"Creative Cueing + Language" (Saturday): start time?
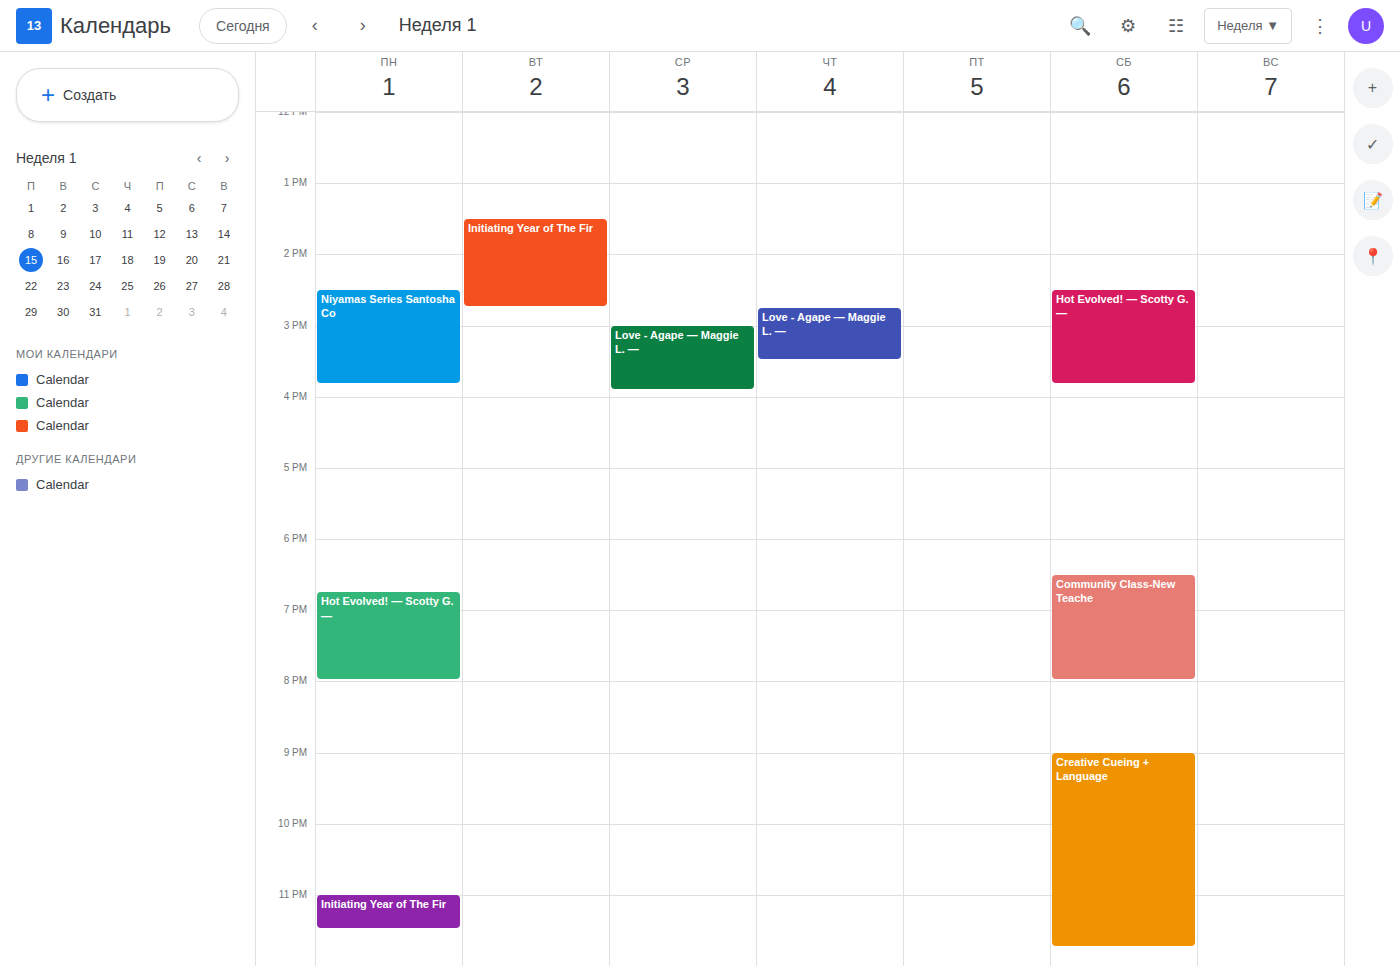
9:00 PM